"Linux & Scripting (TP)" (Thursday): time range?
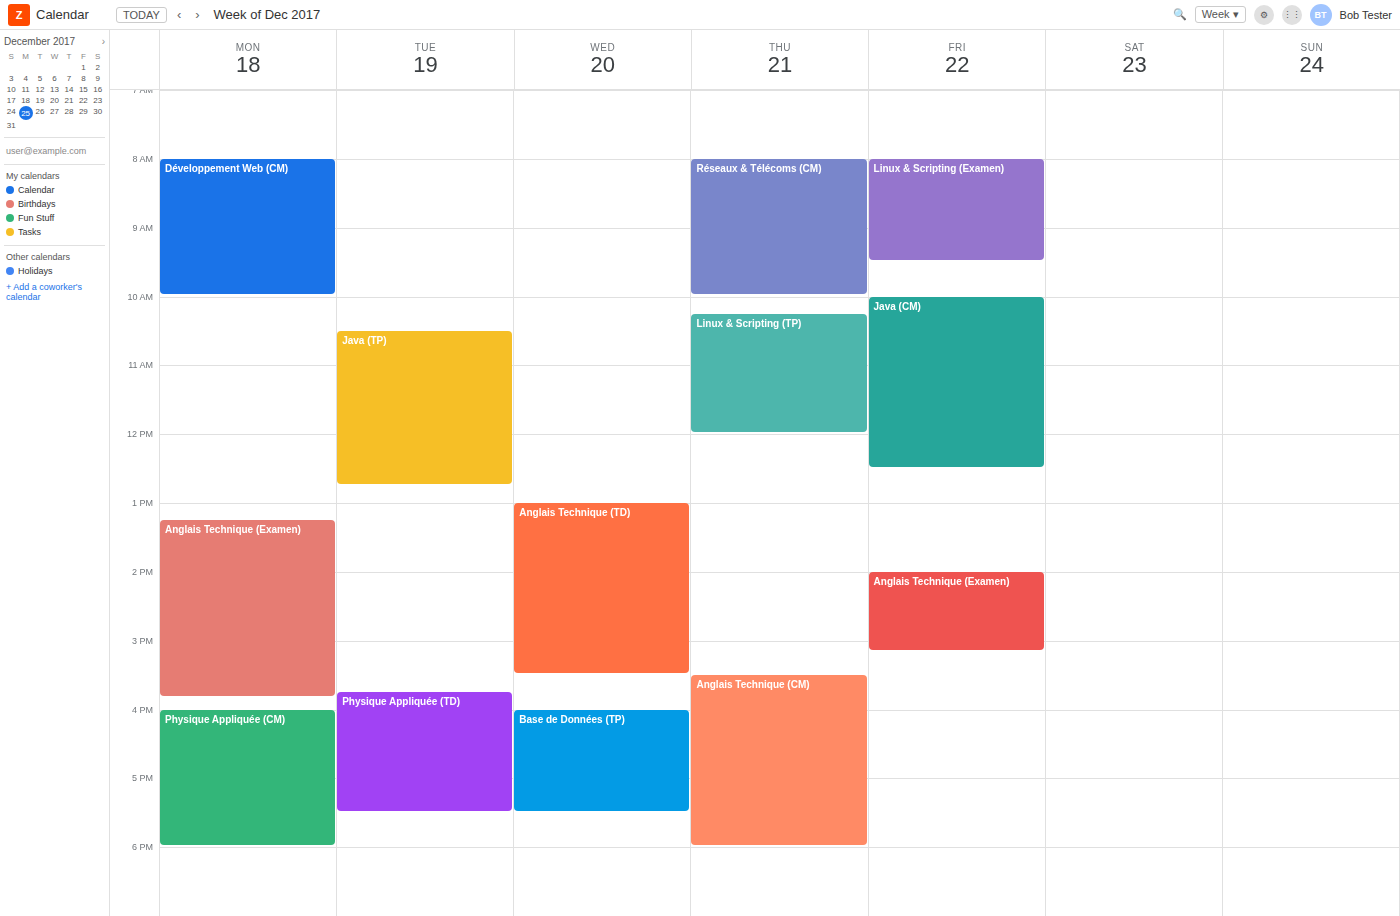
10:15 AM to 12:00 PM